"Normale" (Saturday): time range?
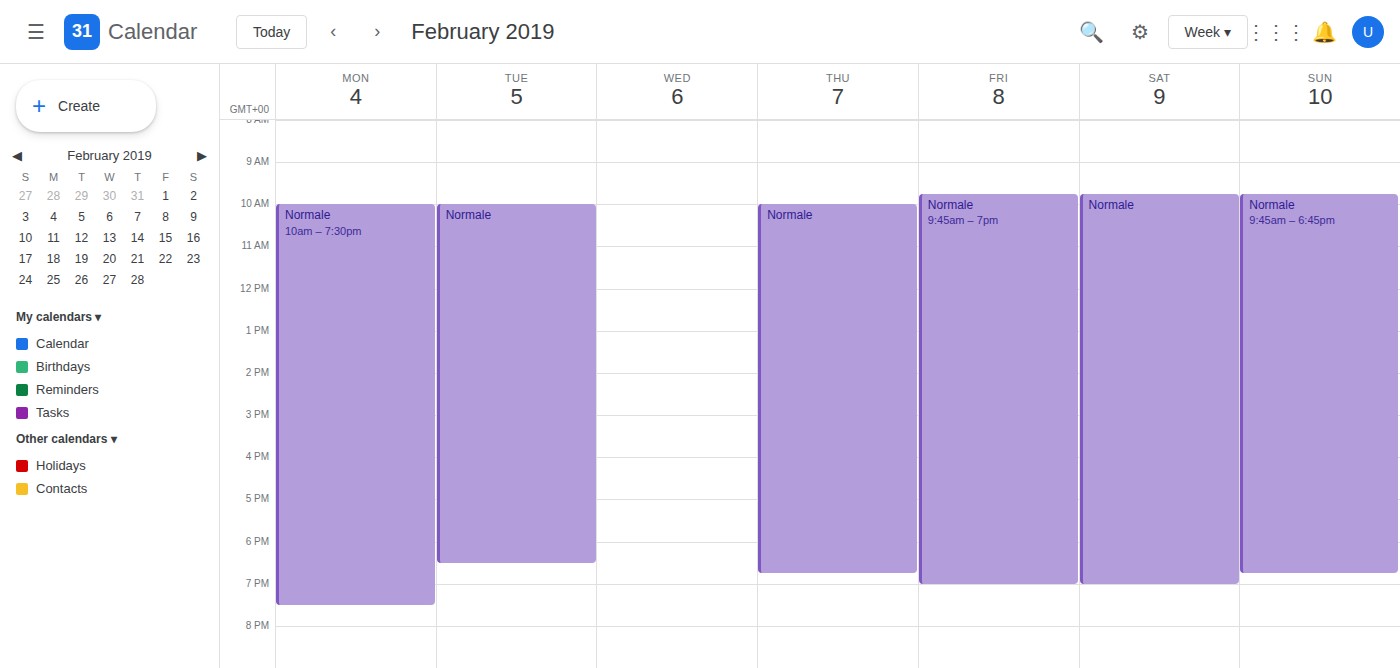
09:45 to 19:00